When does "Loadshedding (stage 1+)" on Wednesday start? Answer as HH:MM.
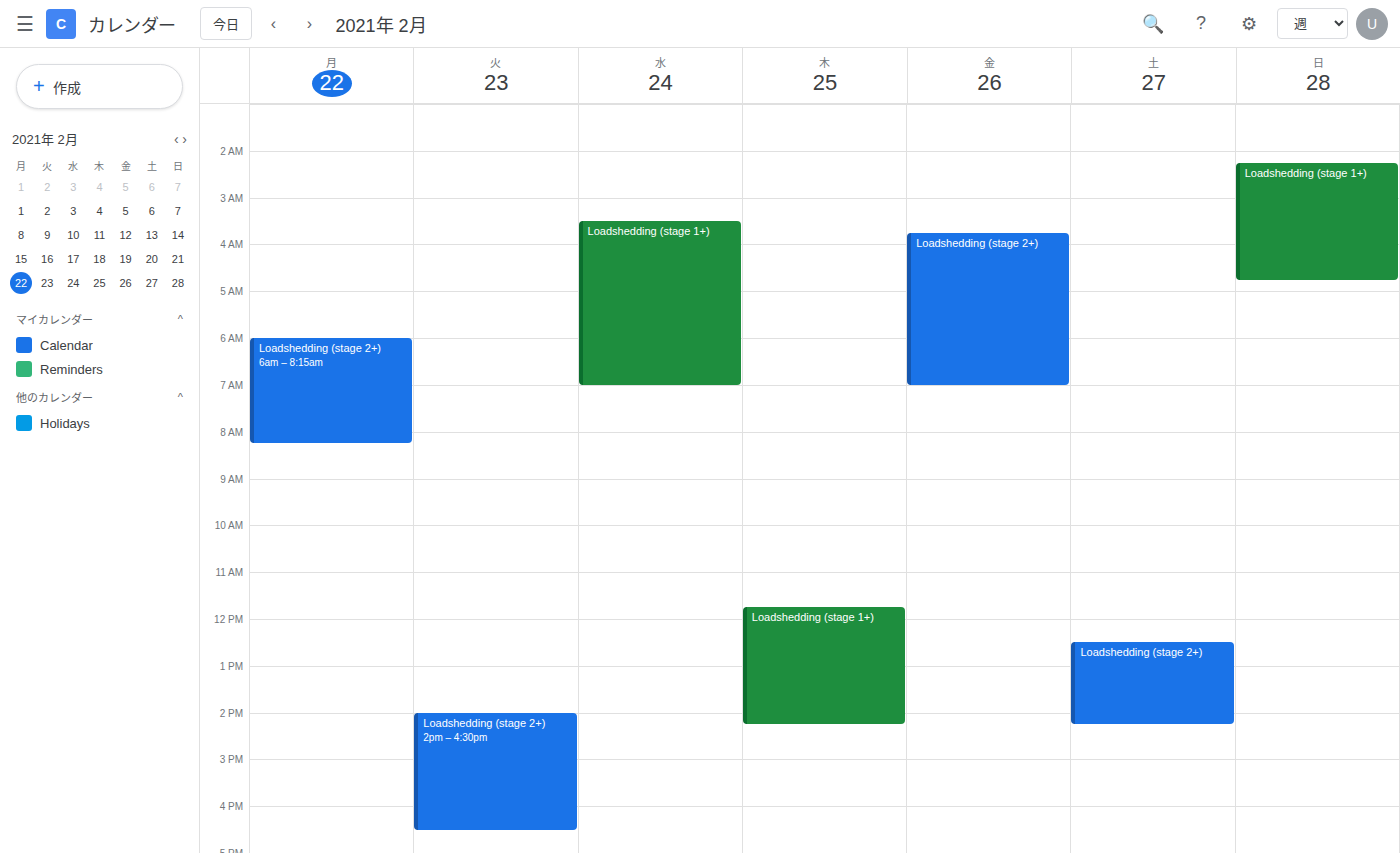
03:30